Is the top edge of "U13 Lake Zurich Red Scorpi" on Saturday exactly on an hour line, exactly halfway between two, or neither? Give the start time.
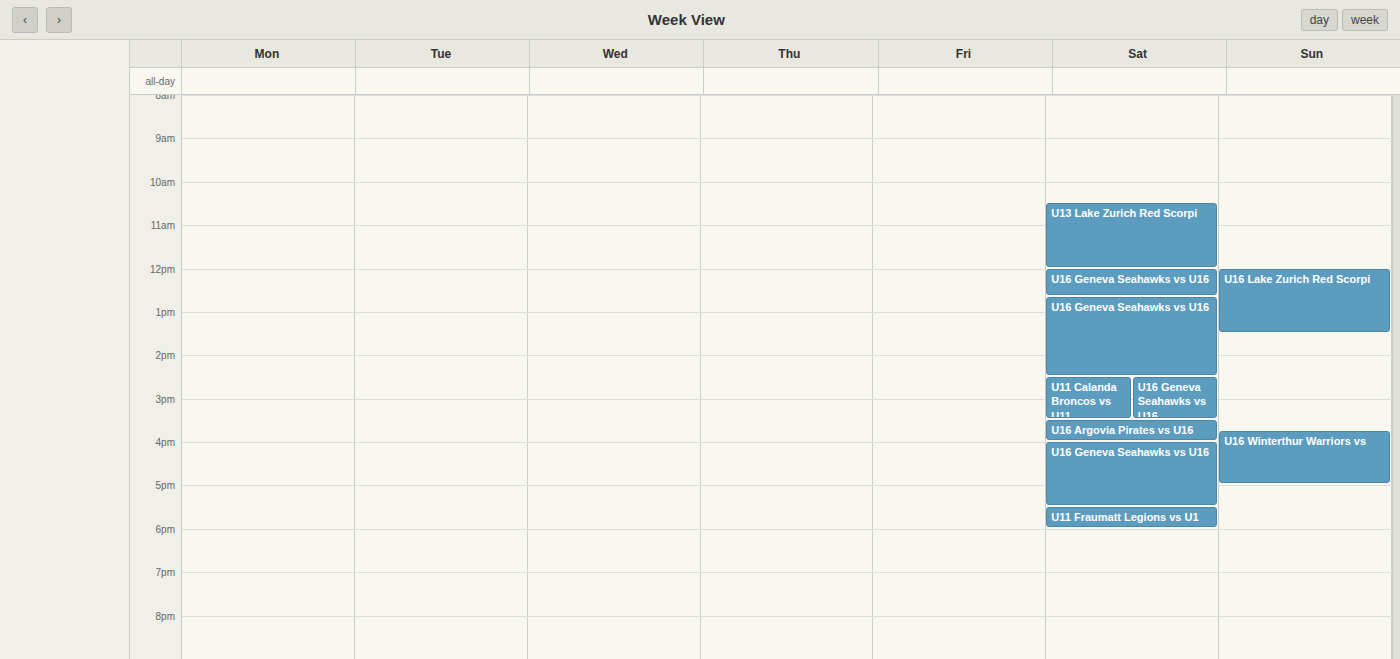
10:30 AM -- halfway between the 10 AM and 11 AM lines.